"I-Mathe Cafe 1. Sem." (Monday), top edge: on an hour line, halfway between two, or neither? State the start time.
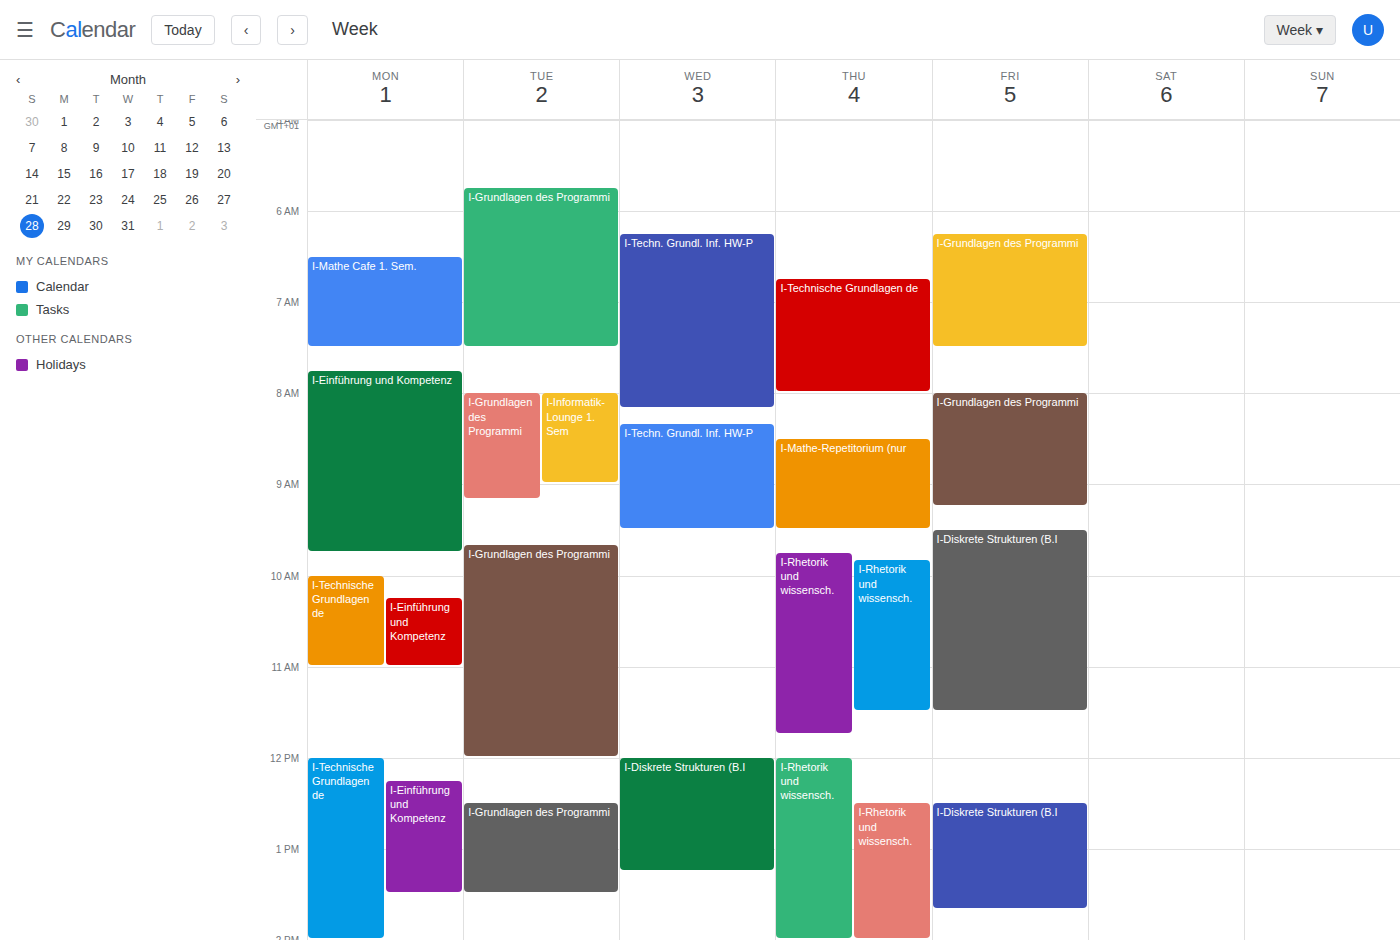
6:30 AM -- halfway between the 6 AM and 7 AM lines.